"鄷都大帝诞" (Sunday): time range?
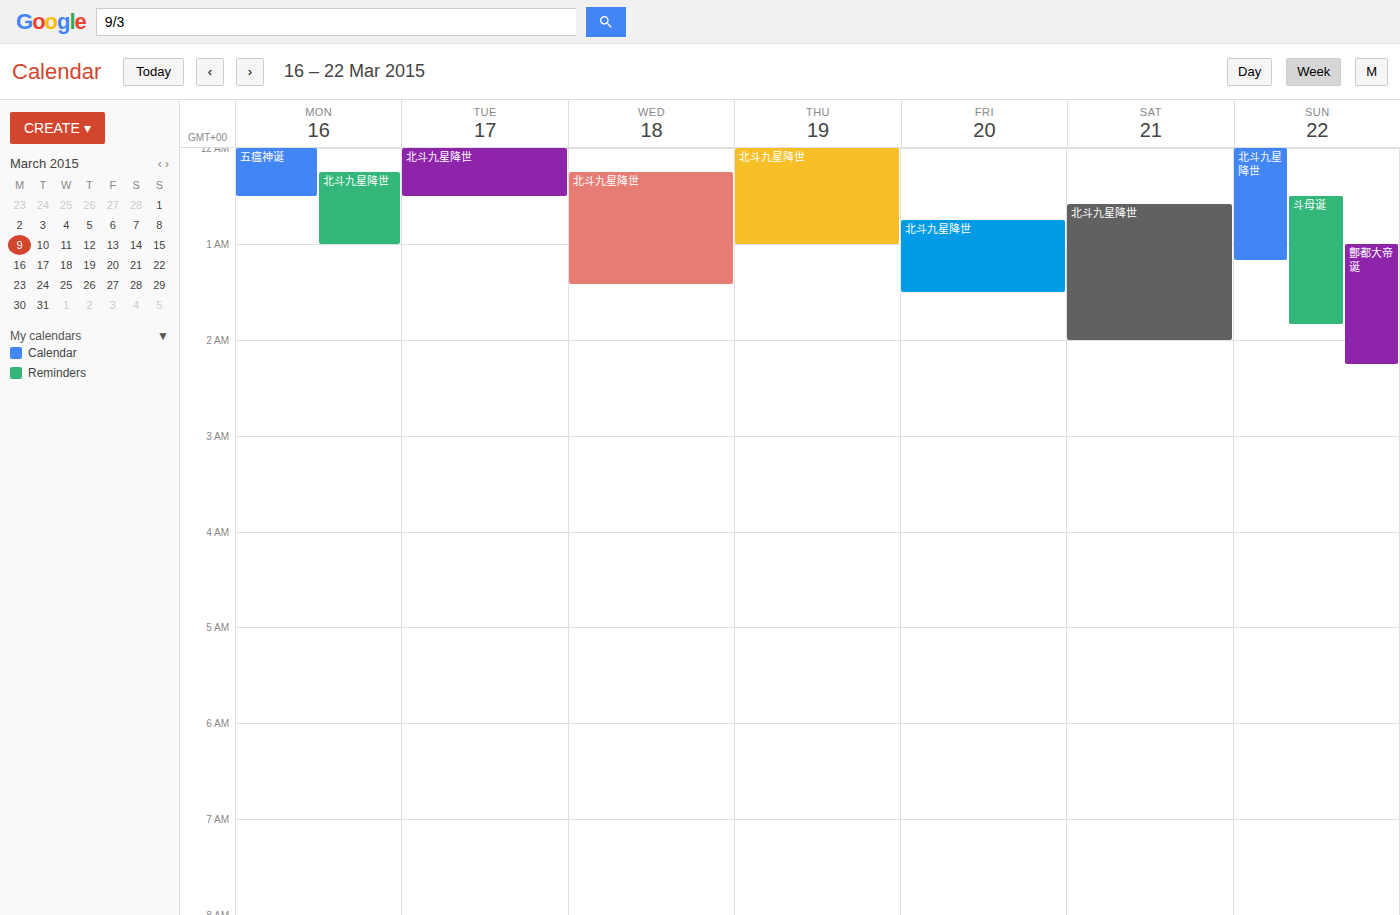
01:00 to 02:15